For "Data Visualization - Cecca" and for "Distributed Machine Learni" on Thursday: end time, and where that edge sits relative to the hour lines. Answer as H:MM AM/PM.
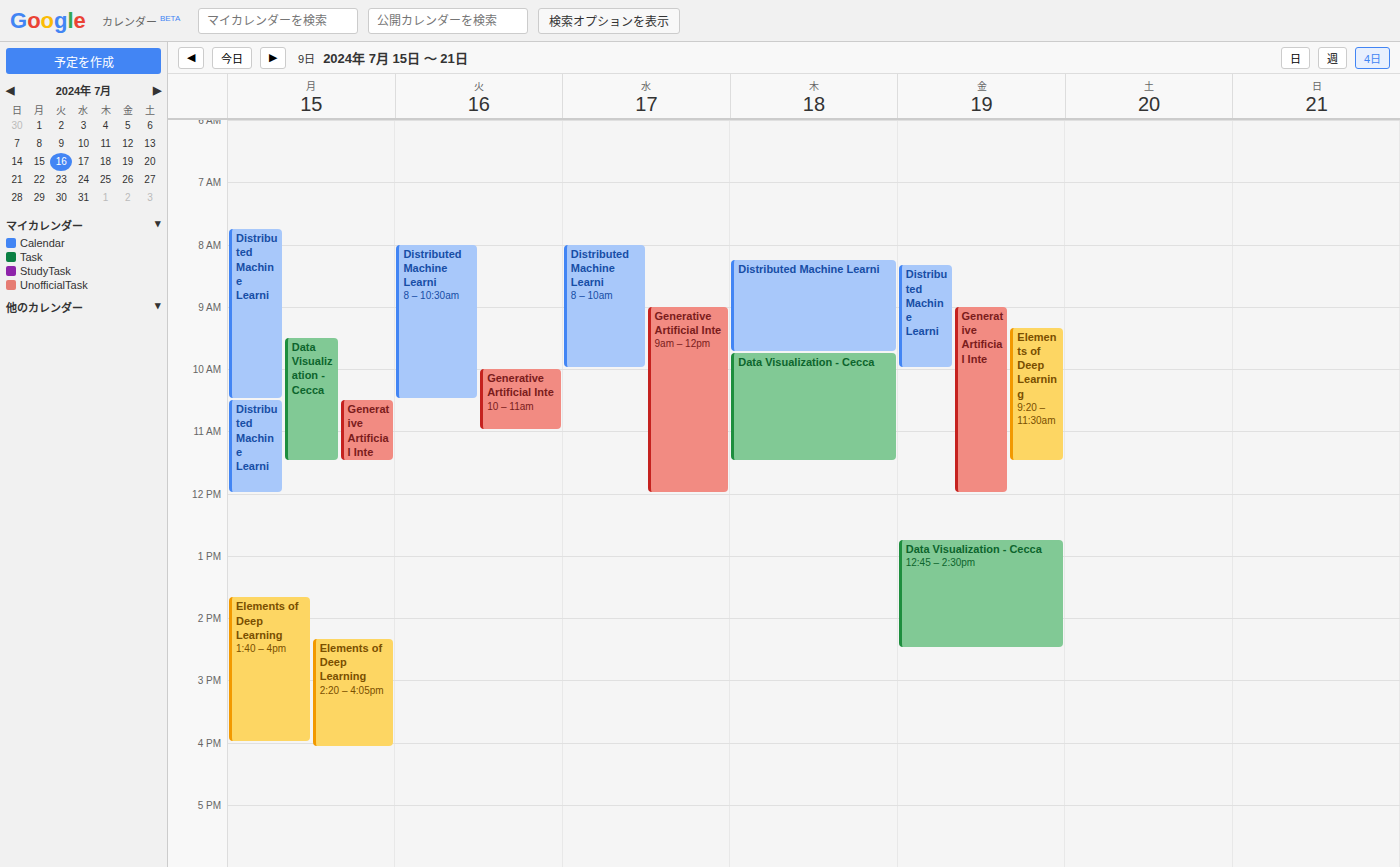
"Data Visualization - Cecca": 11:30 AM, halfway between the 11 AM and 12 PM lines. "Distributed Machine Learni": 9:45 AM, neither: three quarters of the way from the 9 AM line to the 10 AM line.